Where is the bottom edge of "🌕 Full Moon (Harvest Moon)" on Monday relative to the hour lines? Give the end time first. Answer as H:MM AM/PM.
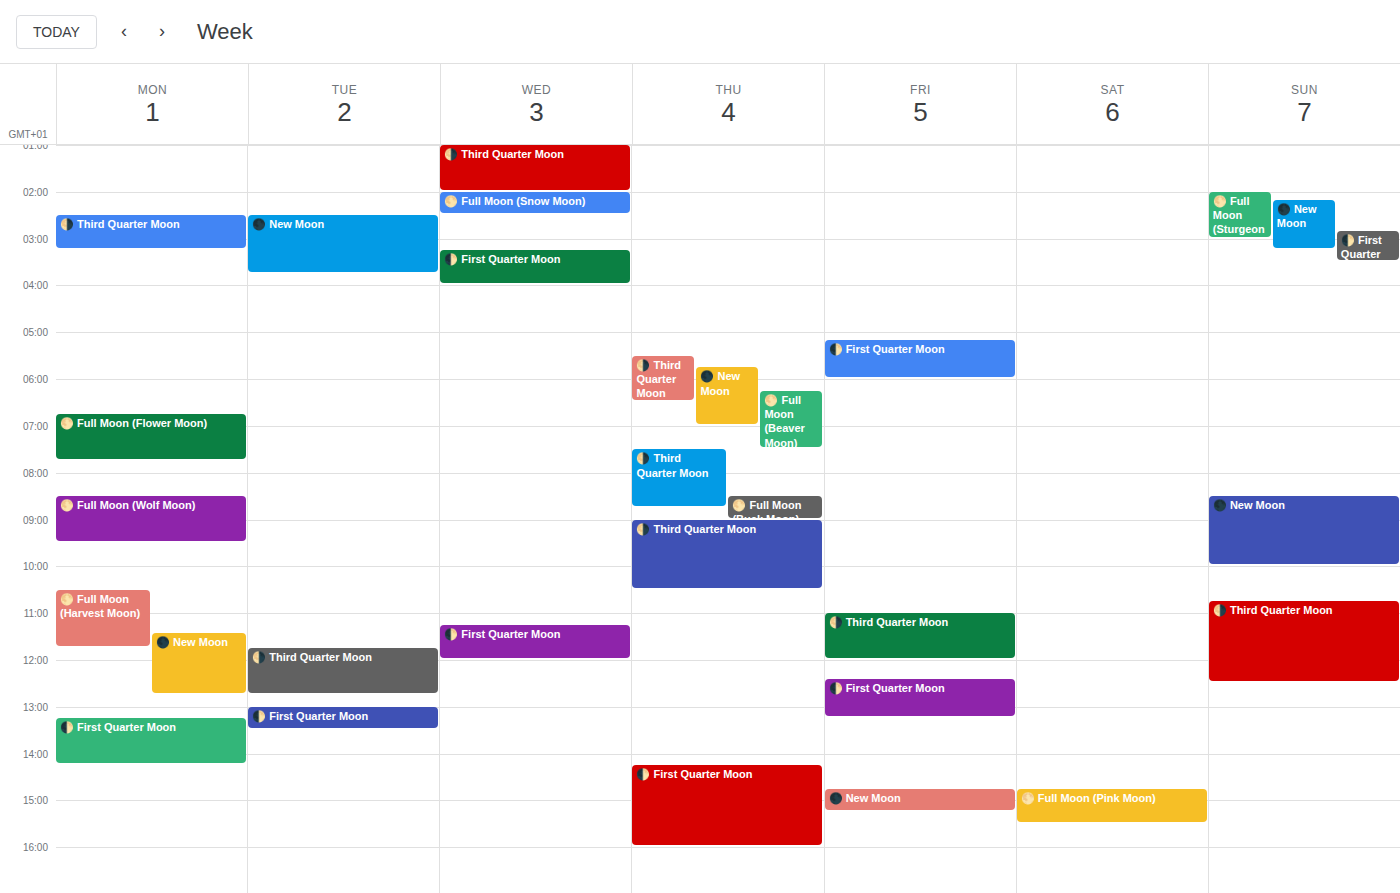
11:45 AM -- neither: three quarters of the way from the 11 AM line to the 12 PM line.